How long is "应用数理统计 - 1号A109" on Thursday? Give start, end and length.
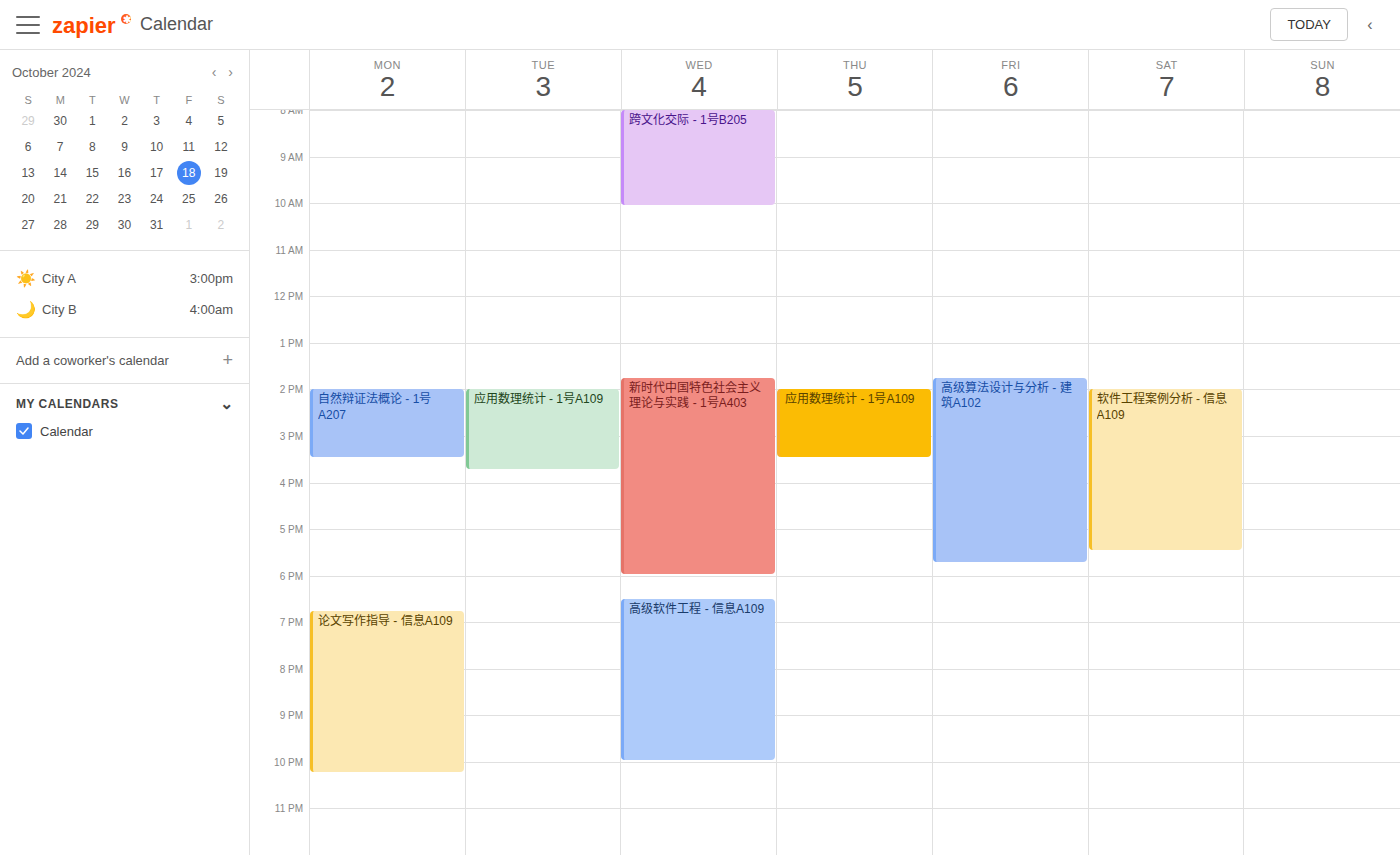
2:00 PM to 3:30 PM, 1 hour 30 minutes